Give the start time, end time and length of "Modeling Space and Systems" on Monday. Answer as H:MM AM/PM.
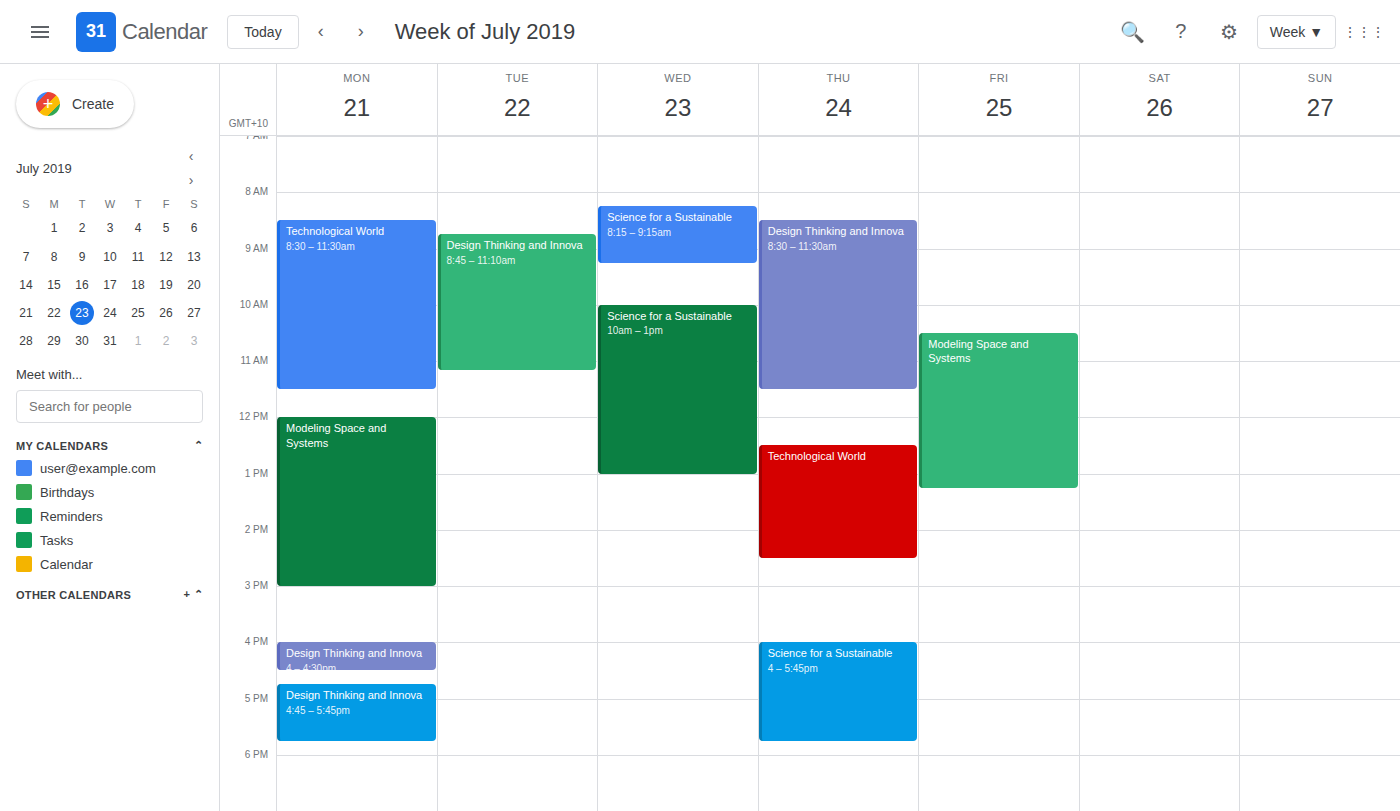
12:00 PM to 3:00 PM, 3 hours